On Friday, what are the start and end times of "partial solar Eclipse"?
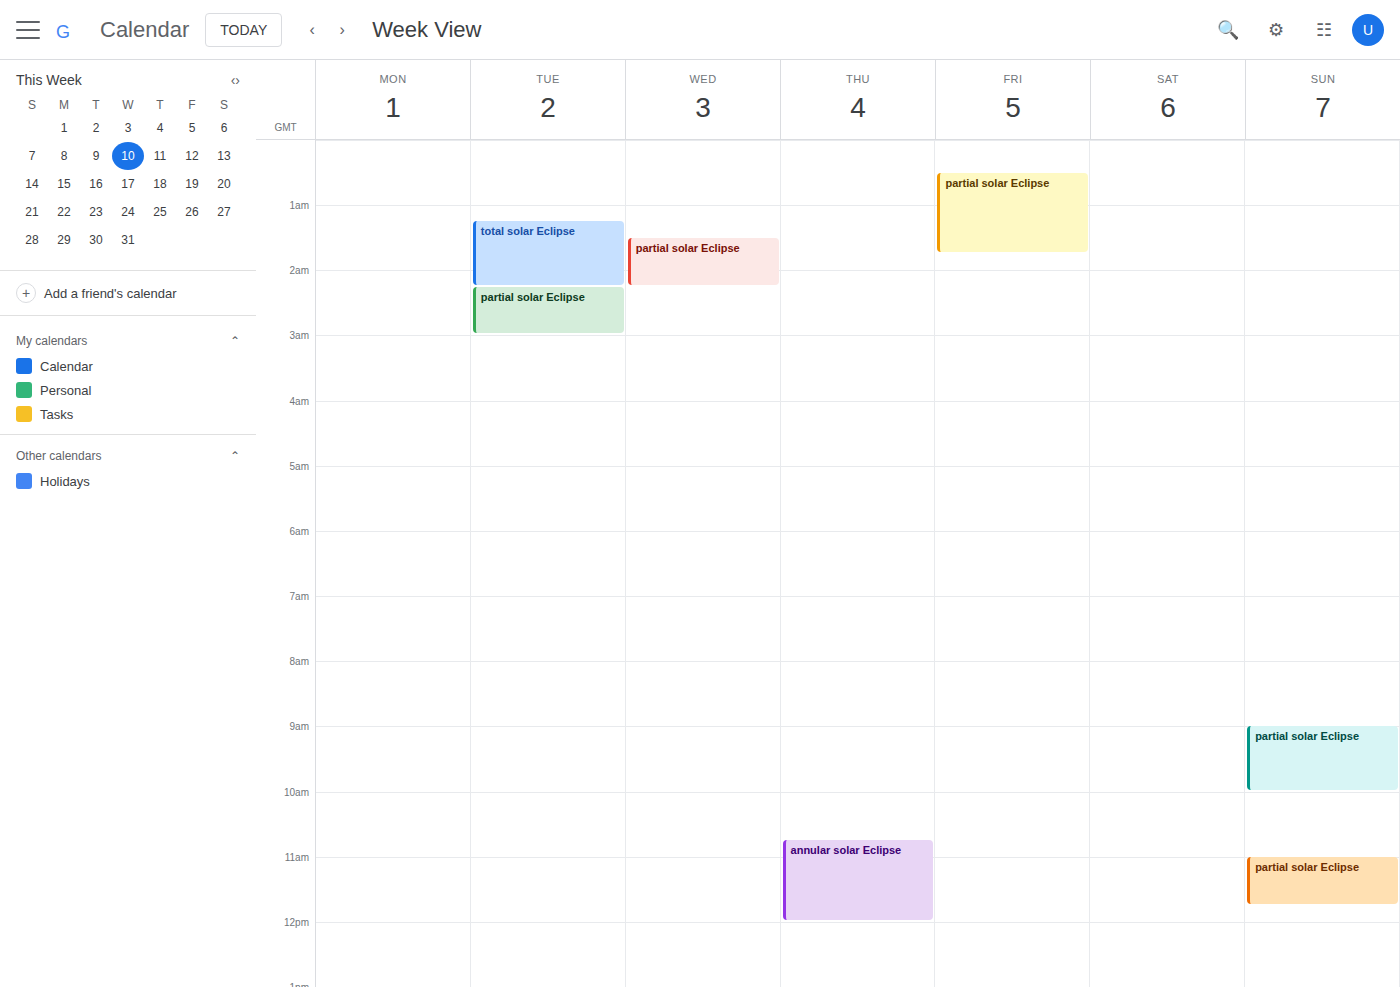
00:30 to 01:45